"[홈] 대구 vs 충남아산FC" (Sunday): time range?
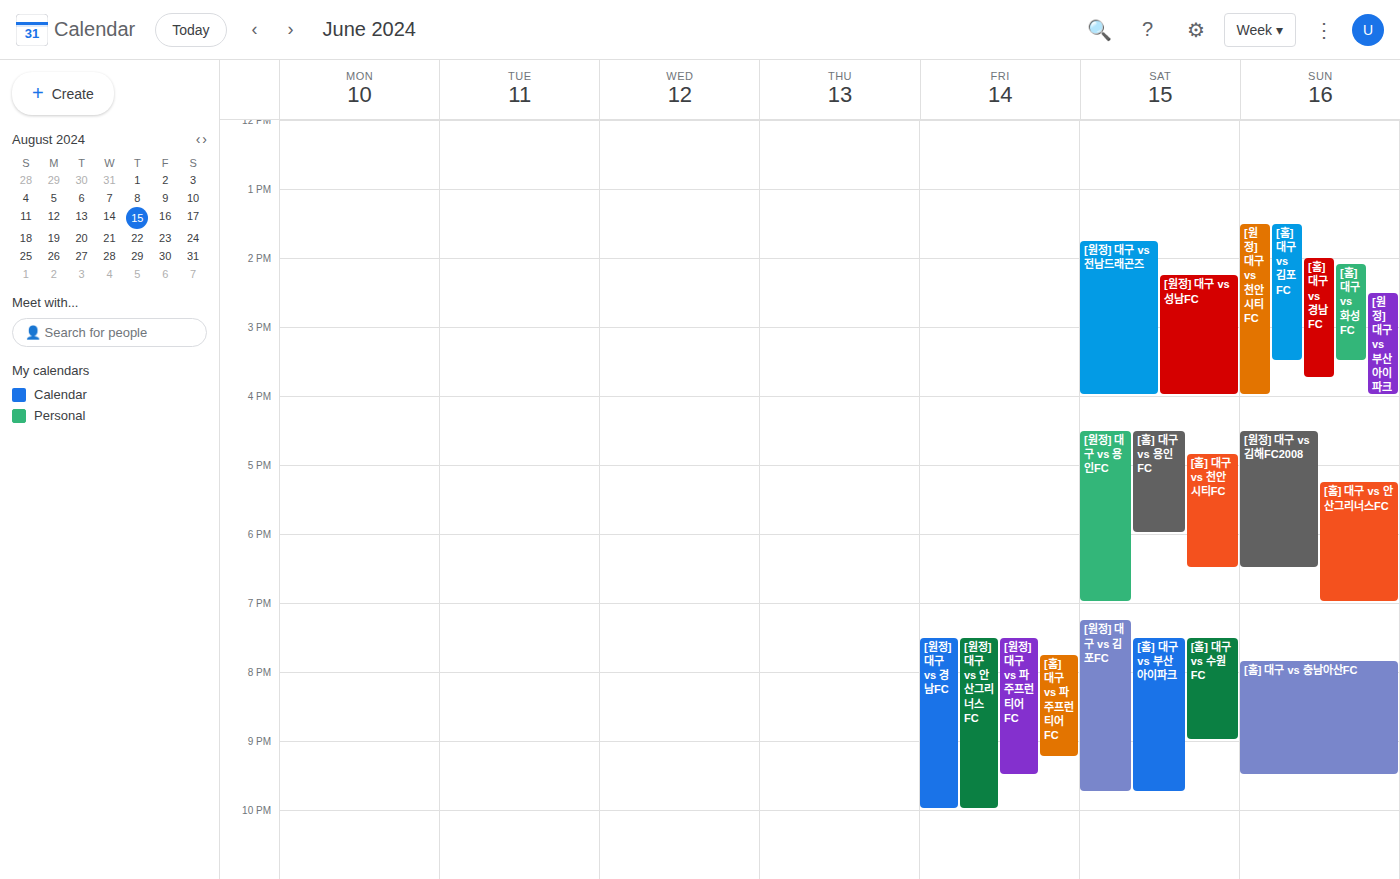
7:50 PM to 9:30 PM